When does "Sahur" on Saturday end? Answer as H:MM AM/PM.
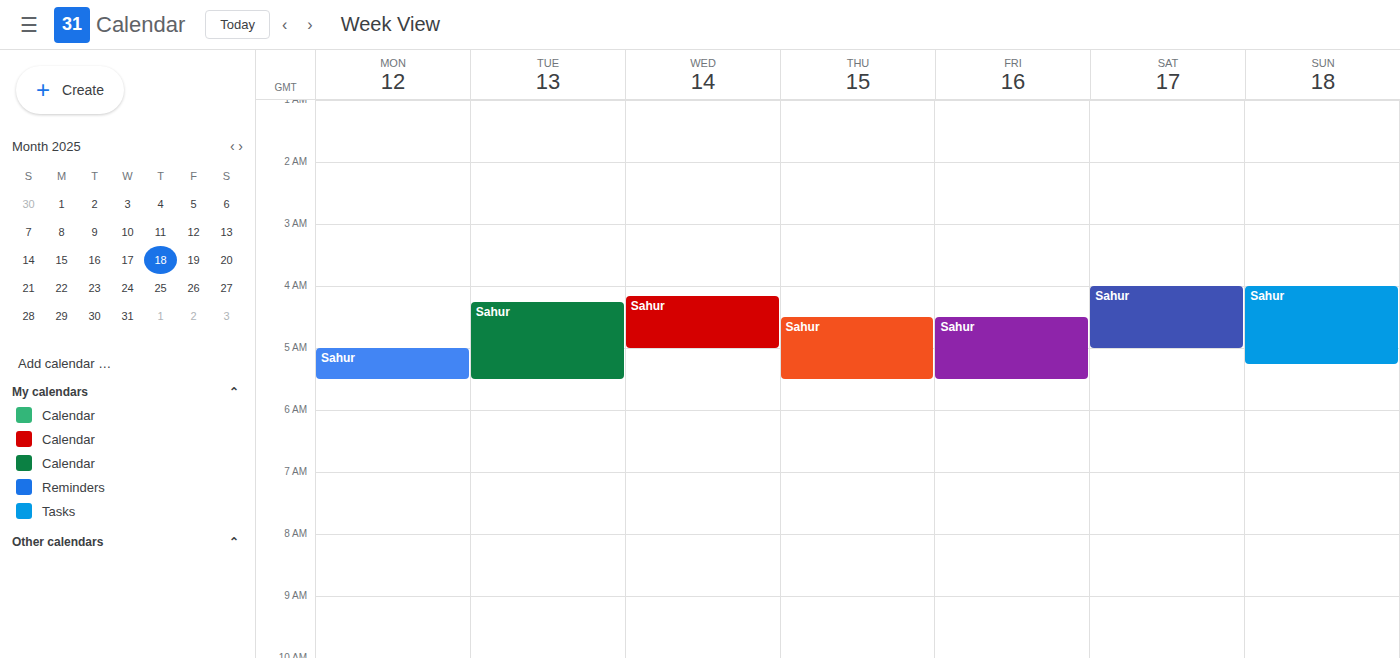
5:00 AM